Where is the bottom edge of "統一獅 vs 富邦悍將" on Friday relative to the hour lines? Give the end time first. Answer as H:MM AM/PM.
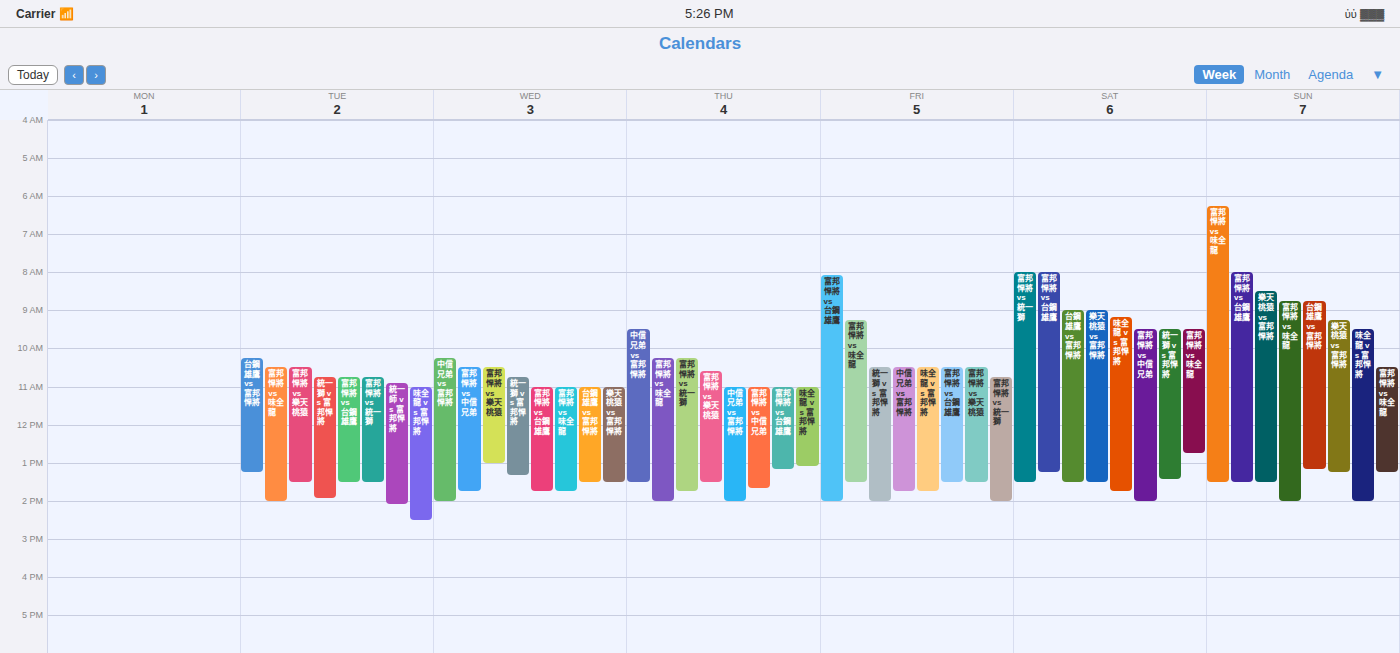
2:00 PM -- exactly on the 2 PM line.